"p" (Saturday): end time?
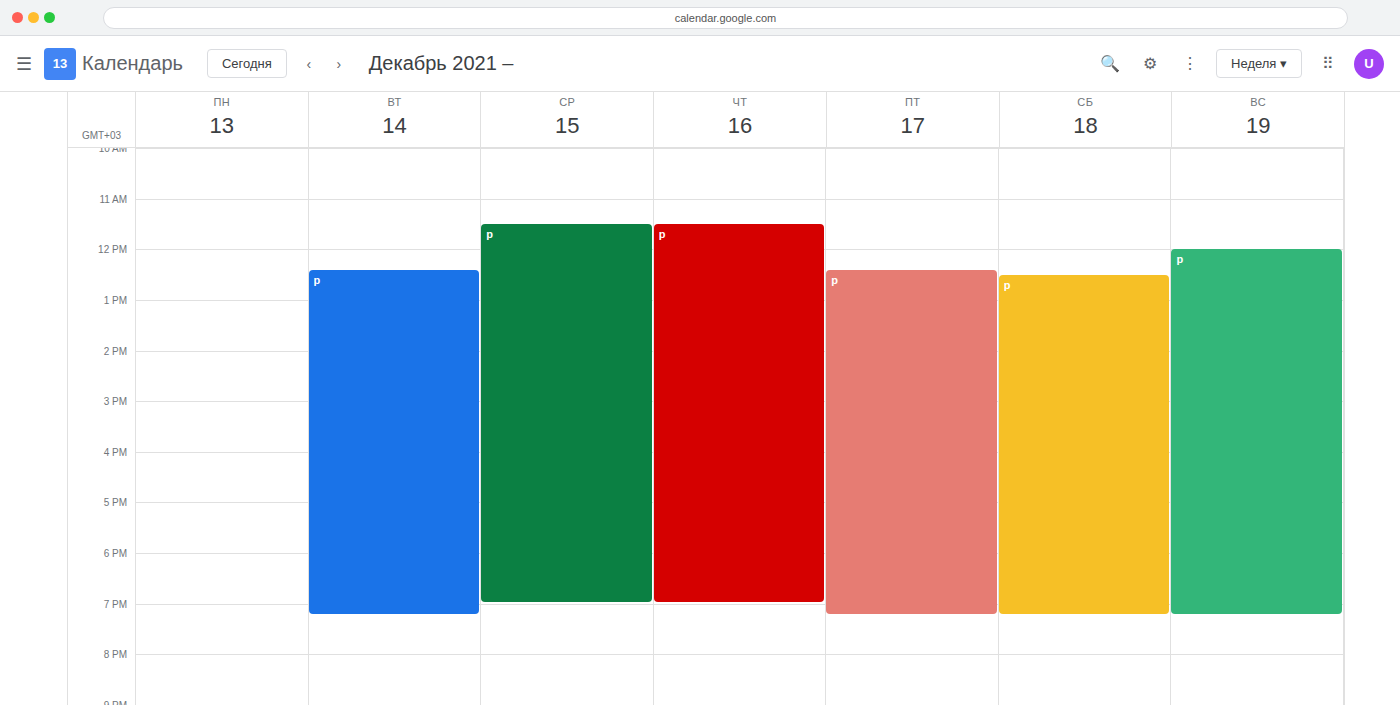
19:15